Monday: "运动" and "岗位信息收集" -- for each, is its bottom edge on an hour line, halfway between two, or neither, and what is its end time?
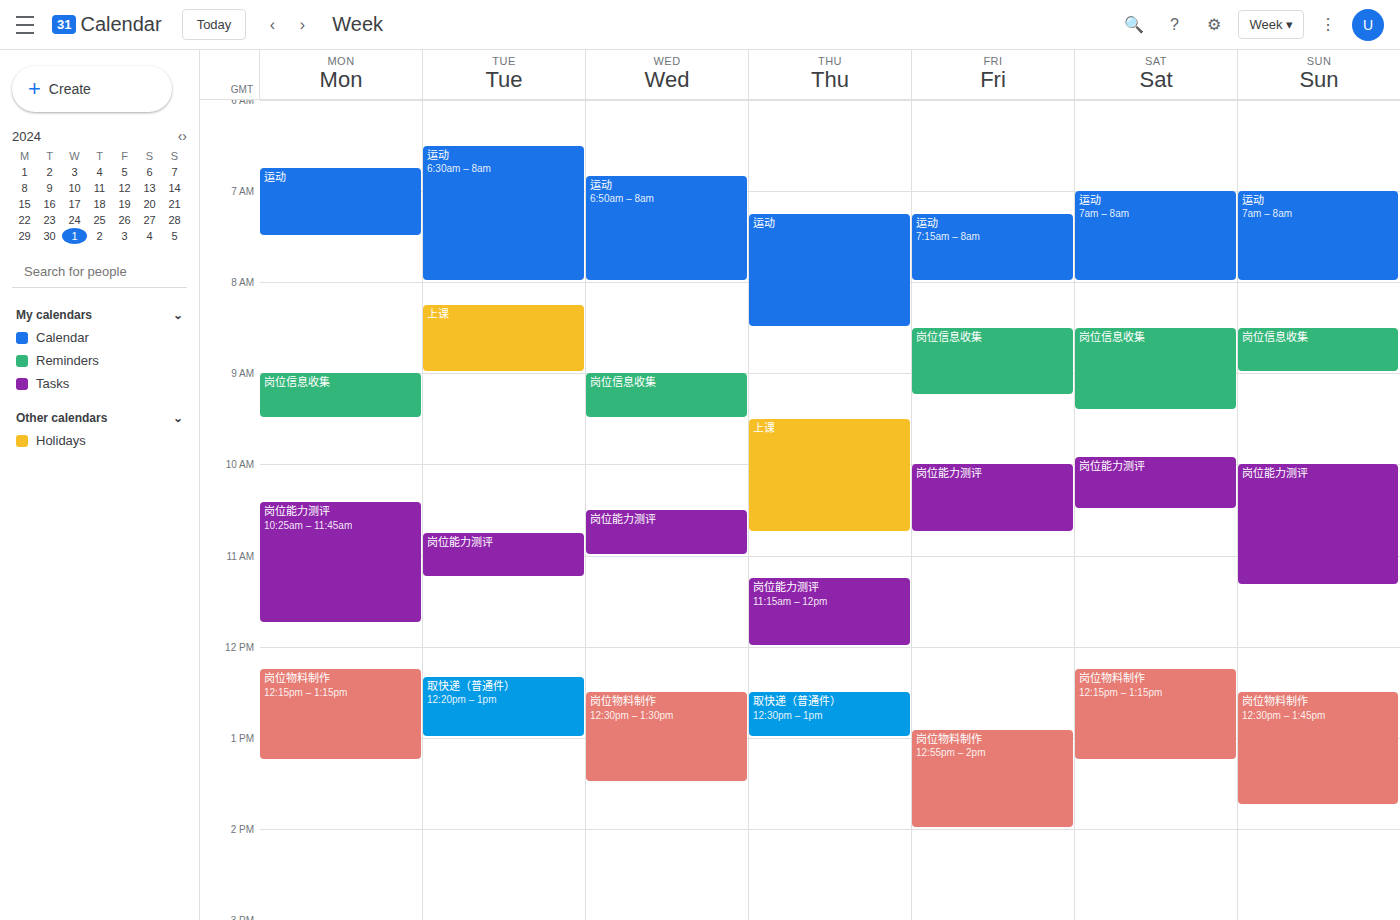
"运动": 7:30 AM, halfway between the 7 AM and 8 AM lines. "岗位信息收集": 9:30 AM, halfway between the 9 AM and 10 AM lines.